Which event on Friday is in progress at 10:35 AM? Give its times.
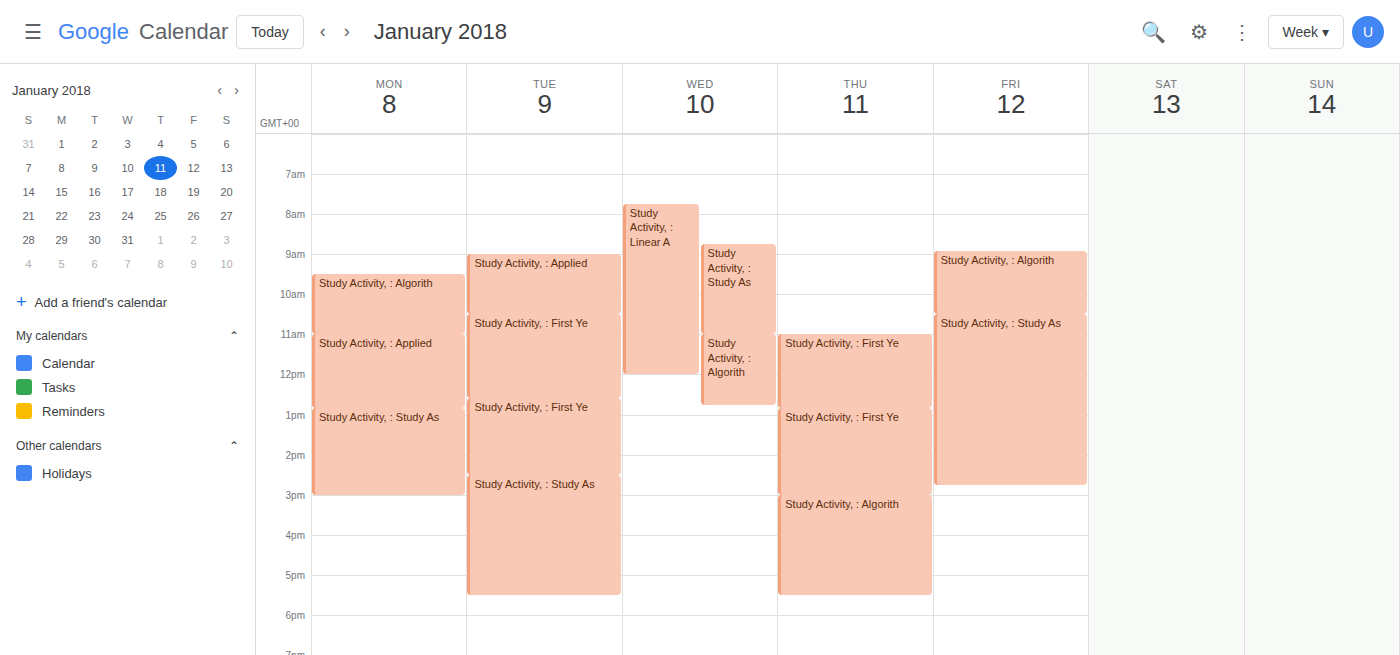
"Study Activity, : Study As", 10:30 AM to 2:45 PM